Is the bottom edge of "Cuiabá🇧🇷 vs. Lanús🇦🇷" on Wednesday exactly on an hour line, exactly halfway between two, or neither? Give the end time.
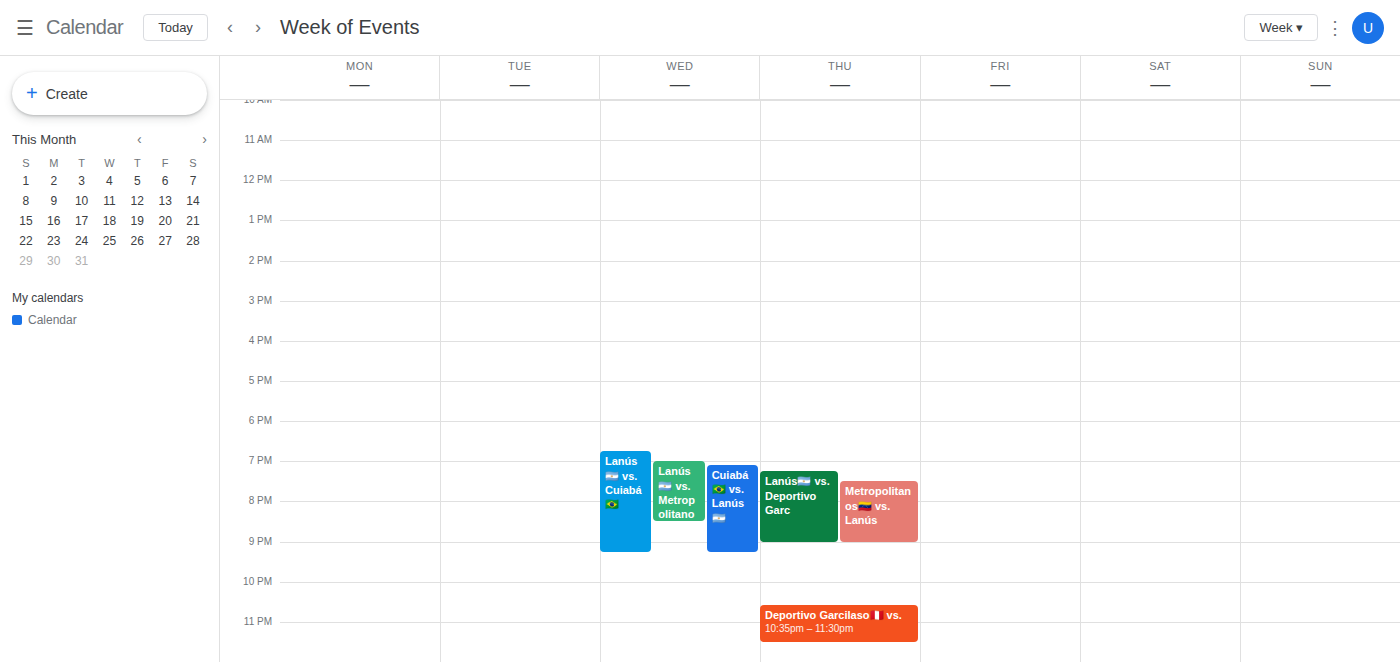
9:15 PM -- neither: a quarter of the way from the 9 PM line to the 10 PM line.